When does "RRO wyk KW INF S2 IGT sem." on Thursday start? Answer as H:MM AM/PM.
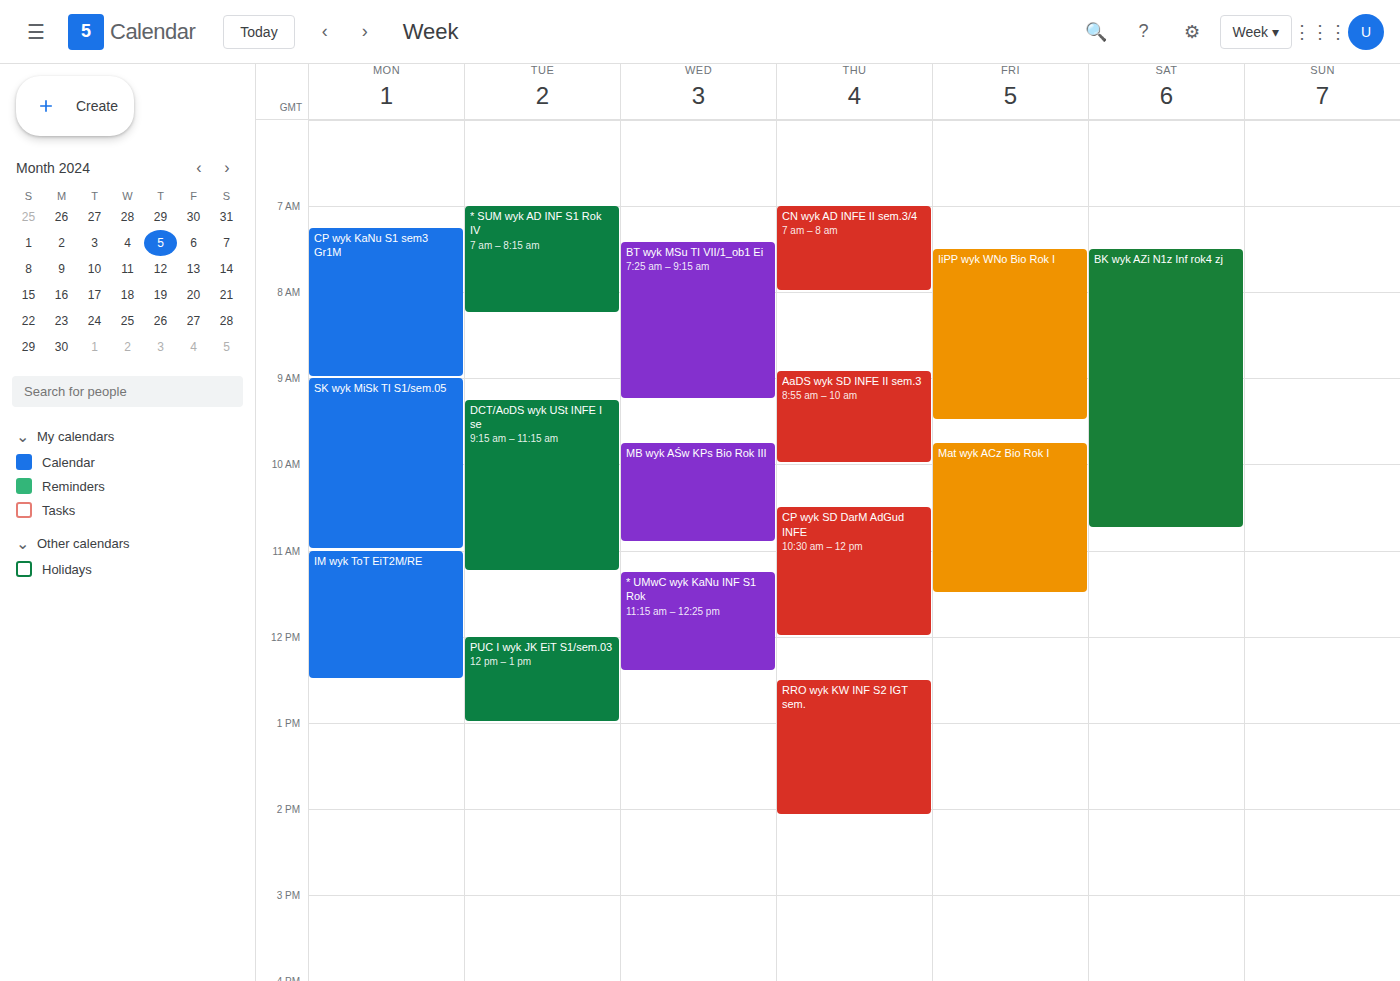
12:30 PM